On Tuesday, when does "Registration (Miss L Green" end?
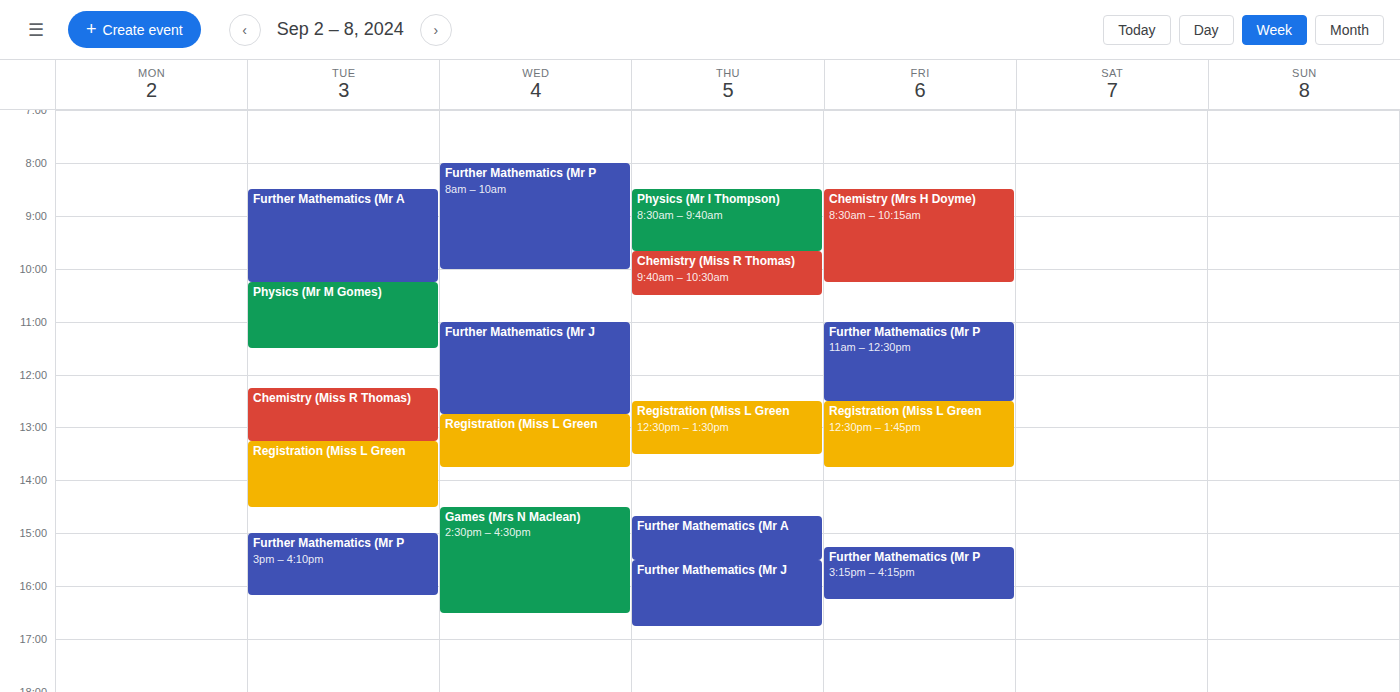
2:30 PM